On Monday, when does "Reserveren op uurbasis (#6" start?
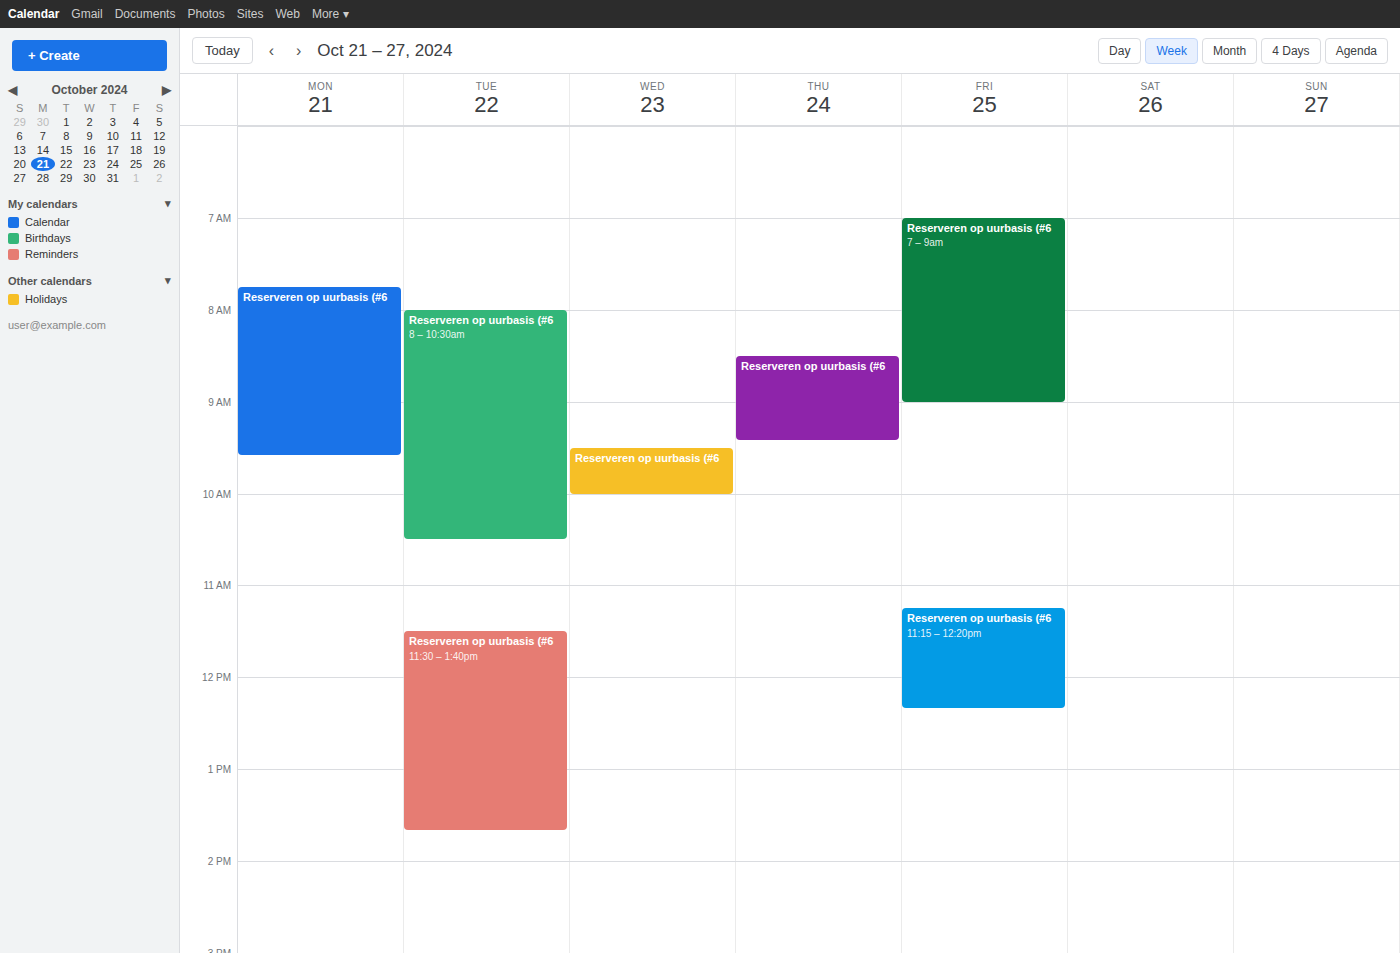
07:45